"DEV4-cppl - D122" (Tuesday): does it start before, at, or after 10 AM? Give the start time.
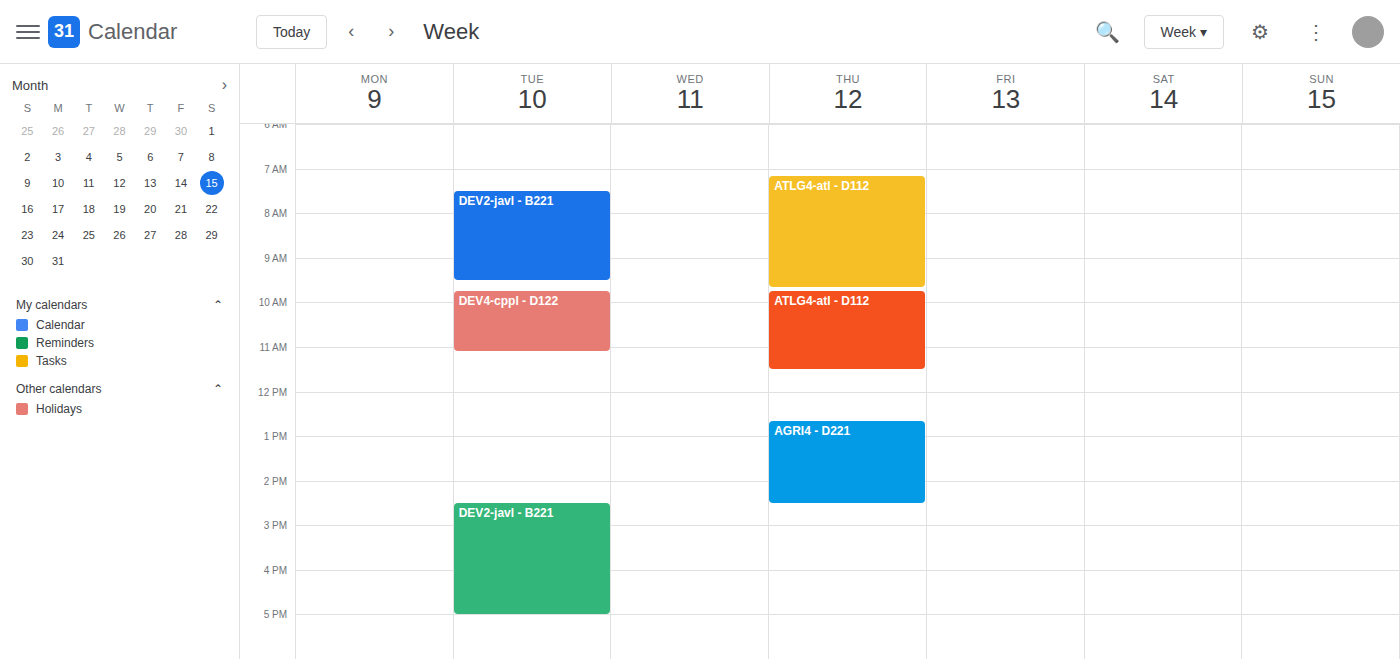
9:45 AM -- before 10 AM, 15 minutes above the 10 AM line.